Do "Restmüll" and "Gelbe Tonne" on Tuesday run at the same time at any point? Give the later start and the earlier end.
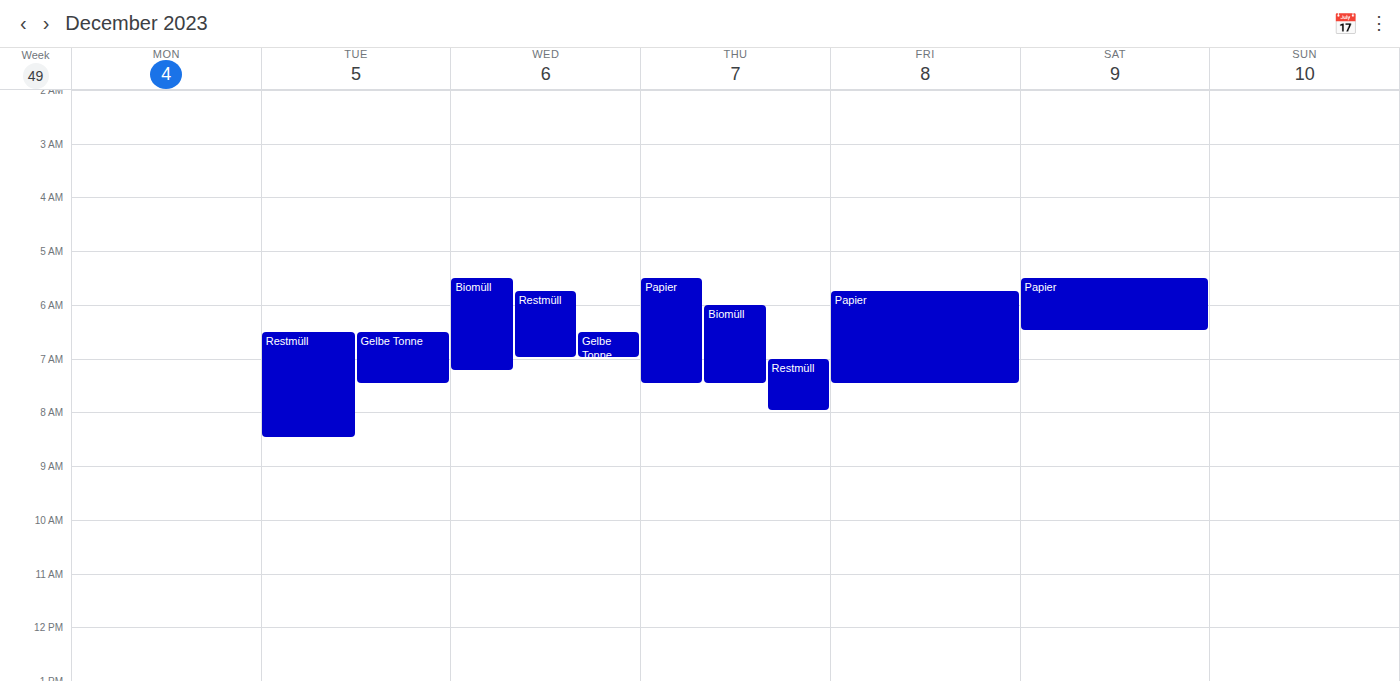
"Gelbe Tonne" runs 6:30 AM to 7:30 AM, inside "Restmüll" -- they overlap.